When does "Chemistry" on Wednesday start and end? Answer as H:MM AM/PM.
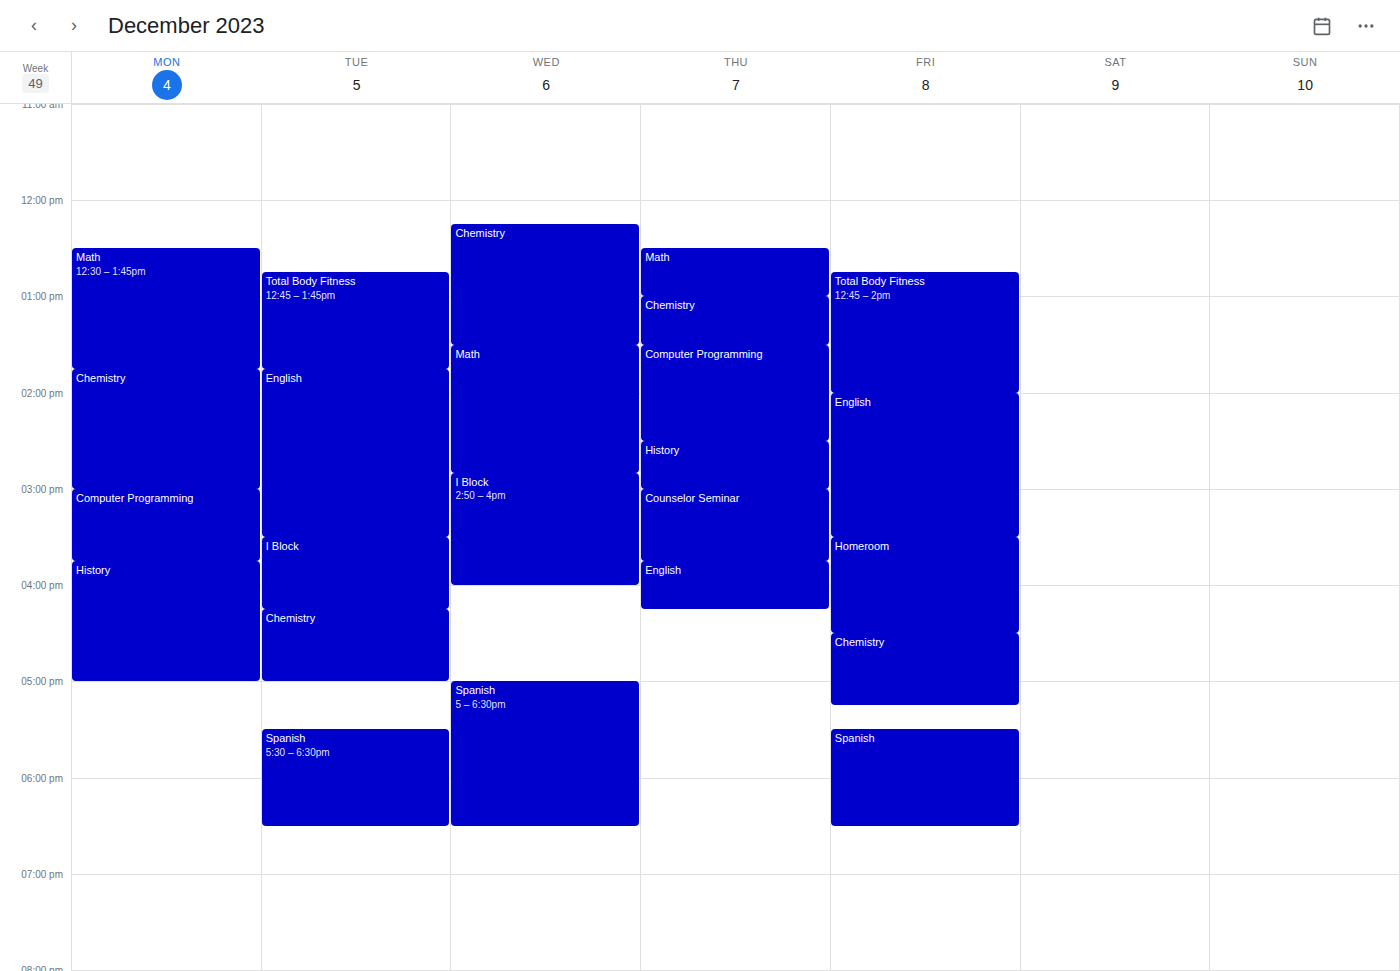
12:15 PM to 1:30 PM